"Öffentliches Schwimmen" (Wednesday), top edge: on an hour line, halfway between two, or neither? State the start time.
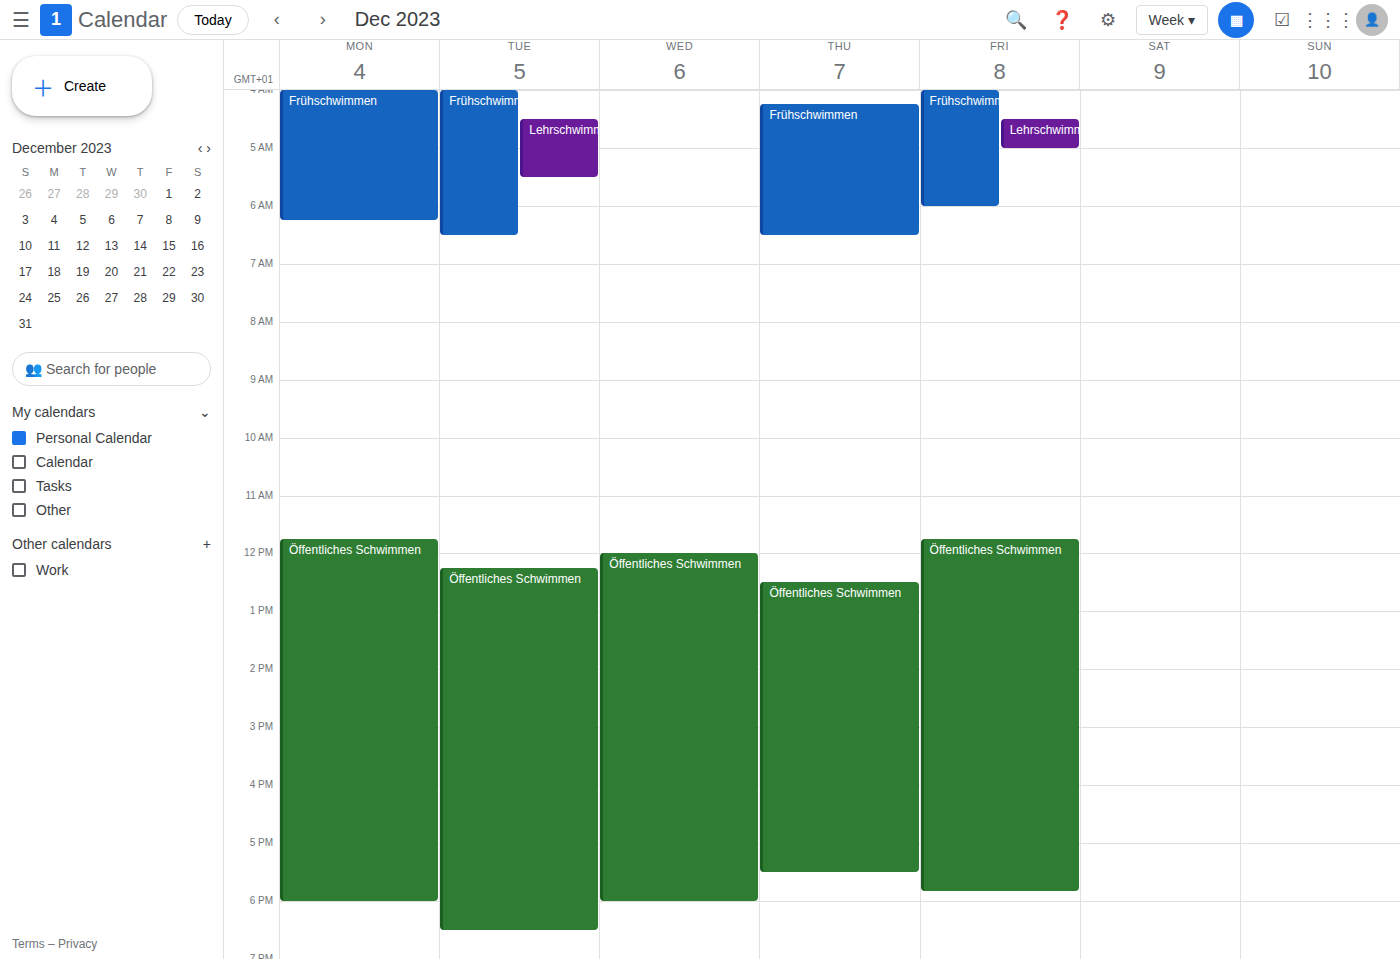
12:00 -- exactly on the 12:00 line.